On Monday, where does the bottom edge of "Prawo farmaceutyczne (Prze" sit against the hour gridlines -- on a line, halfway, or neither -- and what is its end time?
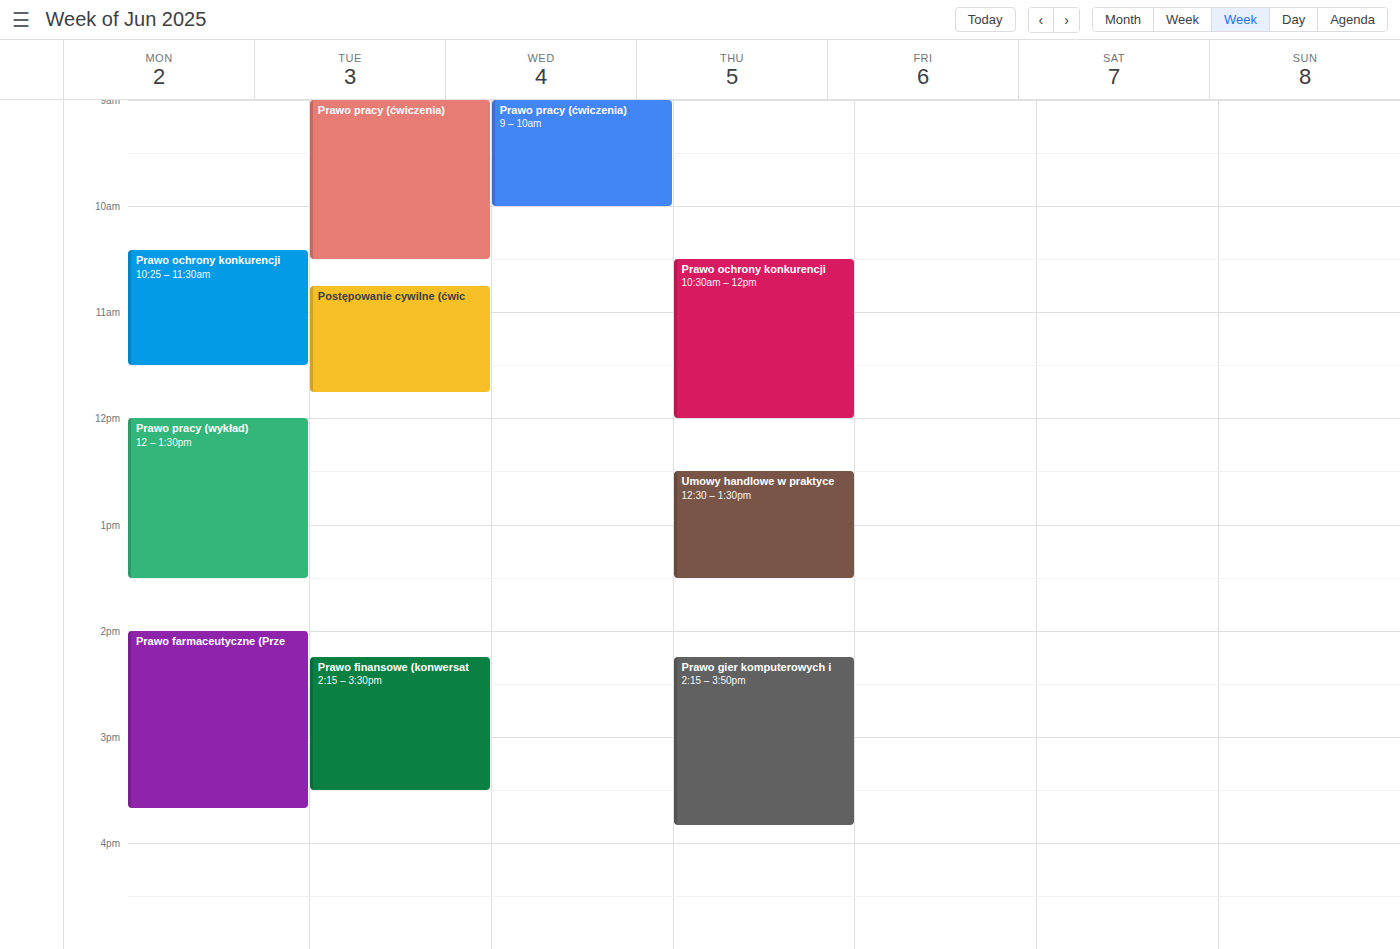
3:40 PM -- neither: 40 minutes below the 3 PM line and 20 minutes above the 4 PM line.